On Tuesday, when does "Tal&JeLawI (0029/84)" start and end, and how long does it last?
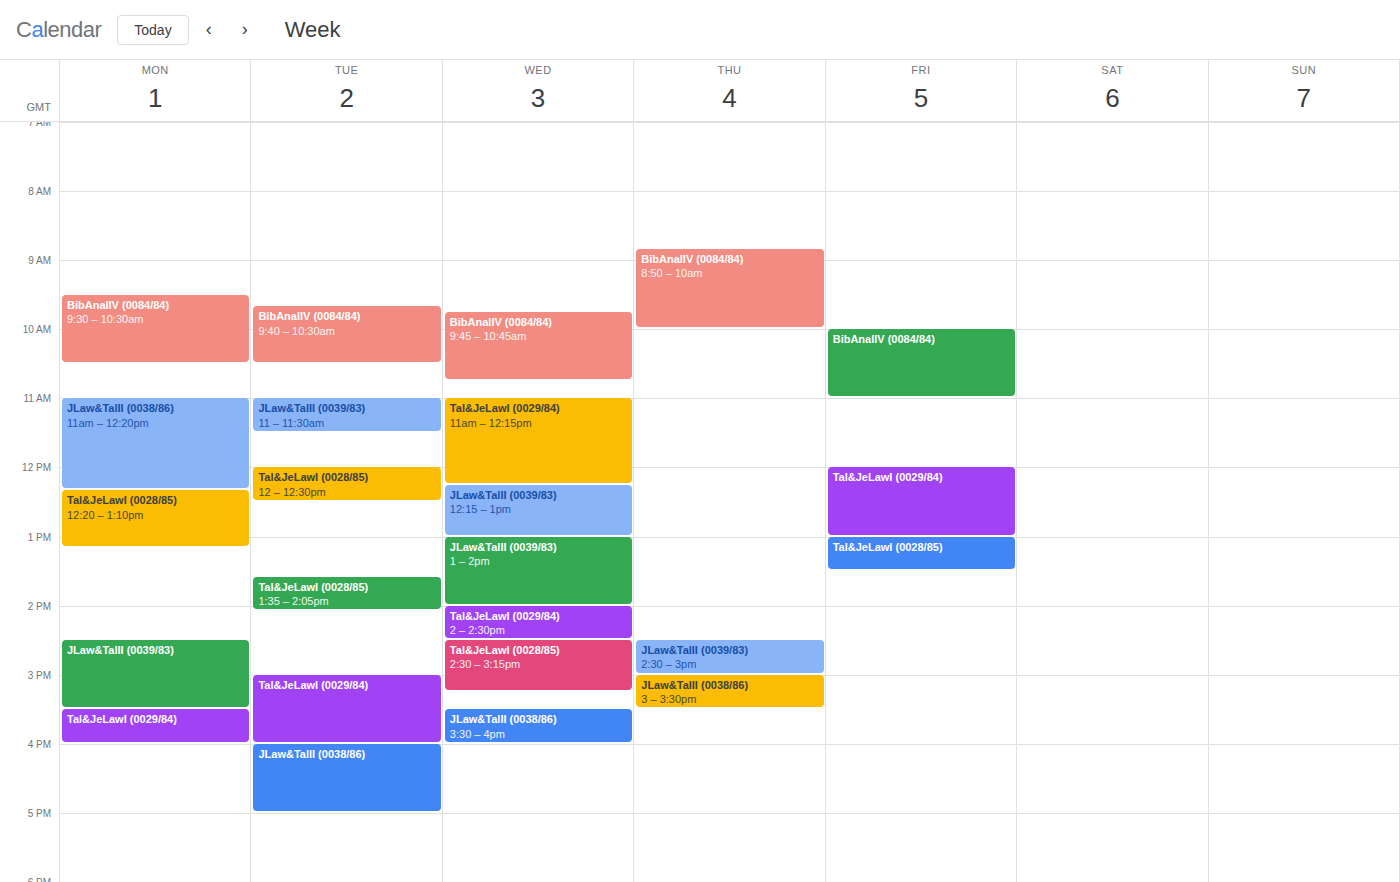
3:00 PM to 4:00 PM, 1 hour